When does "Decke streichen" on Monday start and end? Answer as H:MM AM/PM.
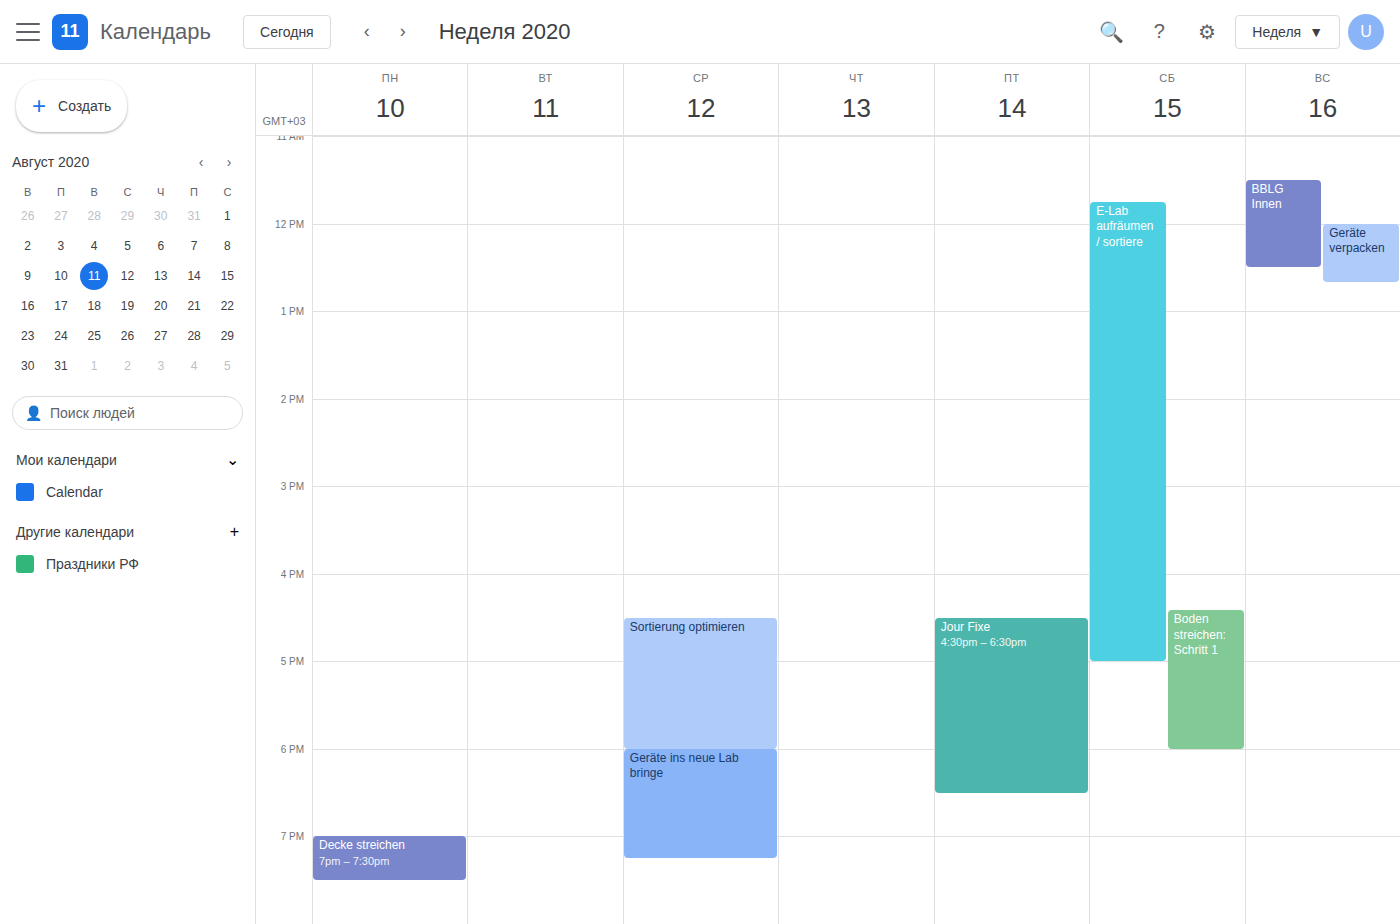
7:00 PM to 7:30 PM